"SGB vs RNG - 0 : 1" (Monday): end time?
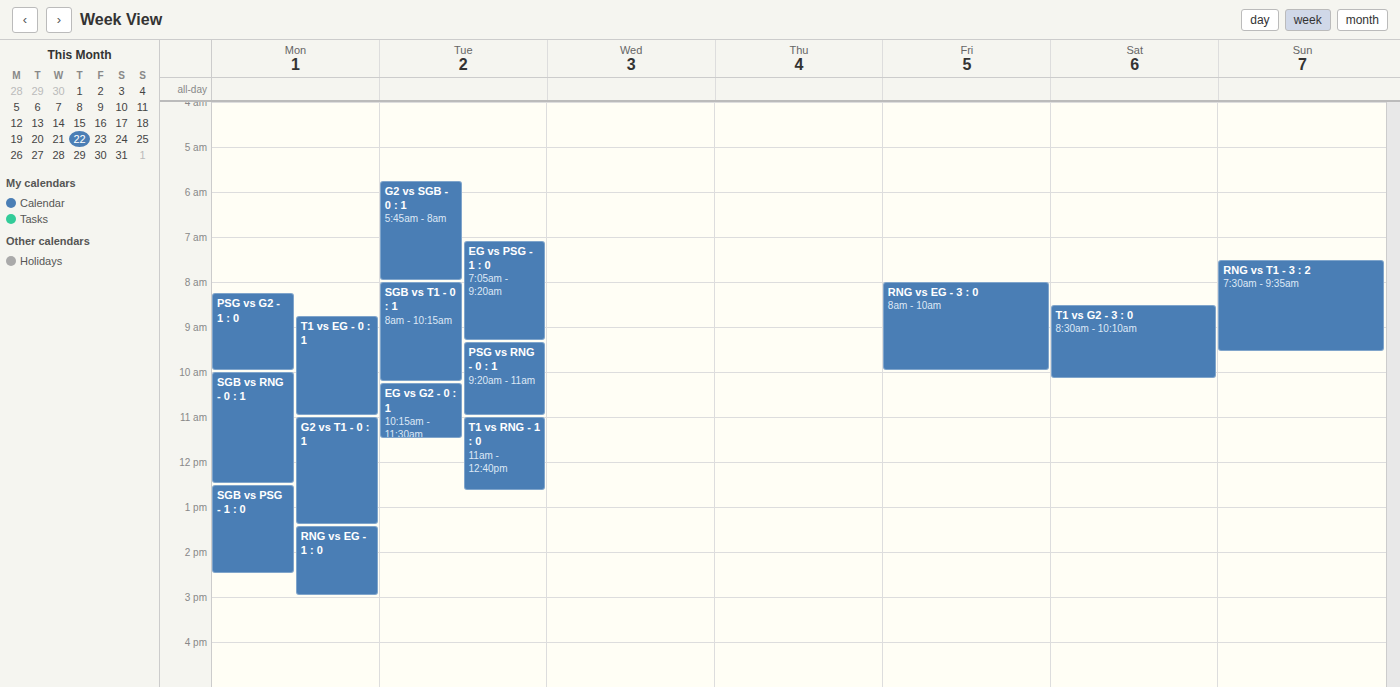
12:30 PM